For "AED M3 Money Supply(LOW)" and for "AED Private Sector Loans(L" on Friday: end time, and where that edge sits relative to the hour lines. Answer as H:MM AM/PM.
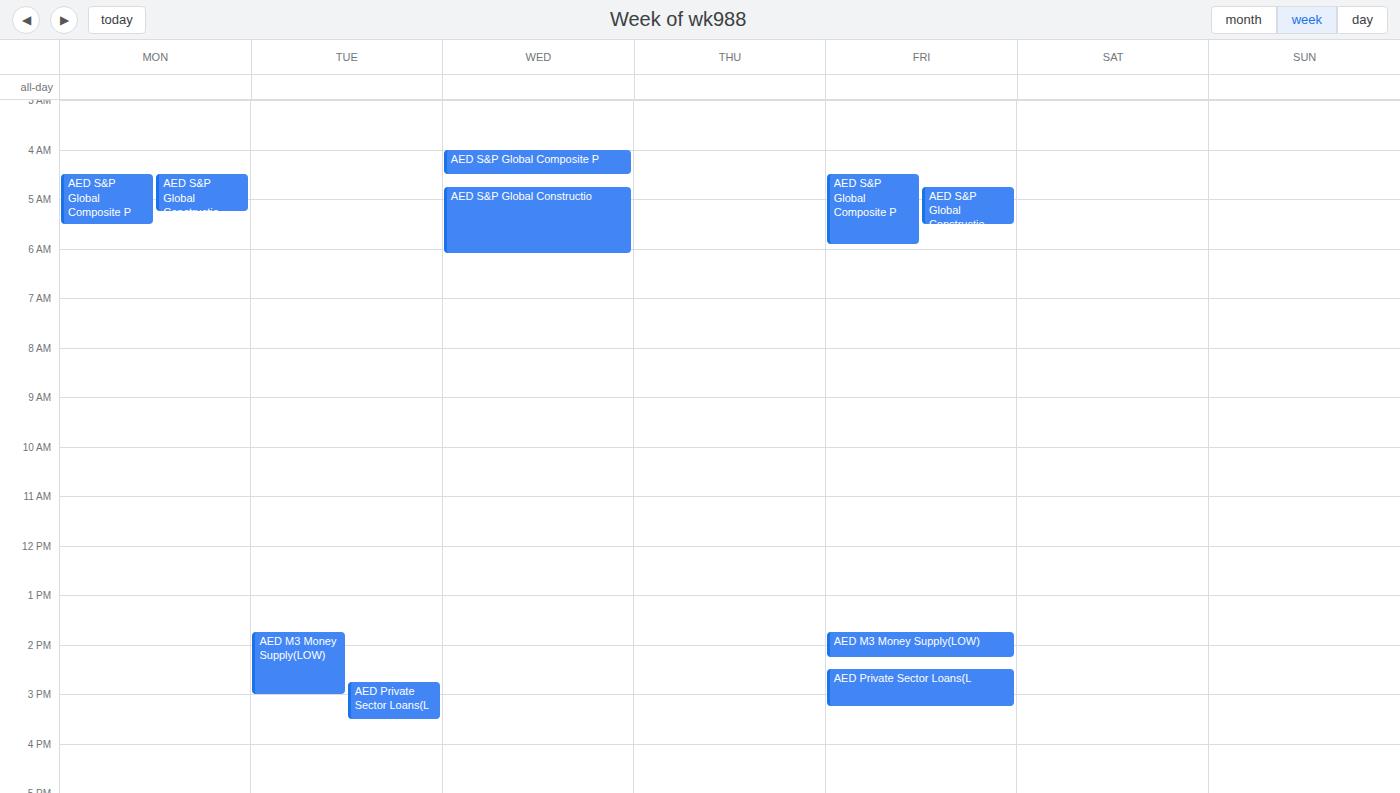
"AED M3 Money Supply(LOW)": 2:15 PM, neither: a quarter of the way from the 2 PM line to the 3 PM line. "AED Private Sector Loans(L": 3:15 PM, neither: a quarter of the way from the 3 PM line to the 4 PM line.